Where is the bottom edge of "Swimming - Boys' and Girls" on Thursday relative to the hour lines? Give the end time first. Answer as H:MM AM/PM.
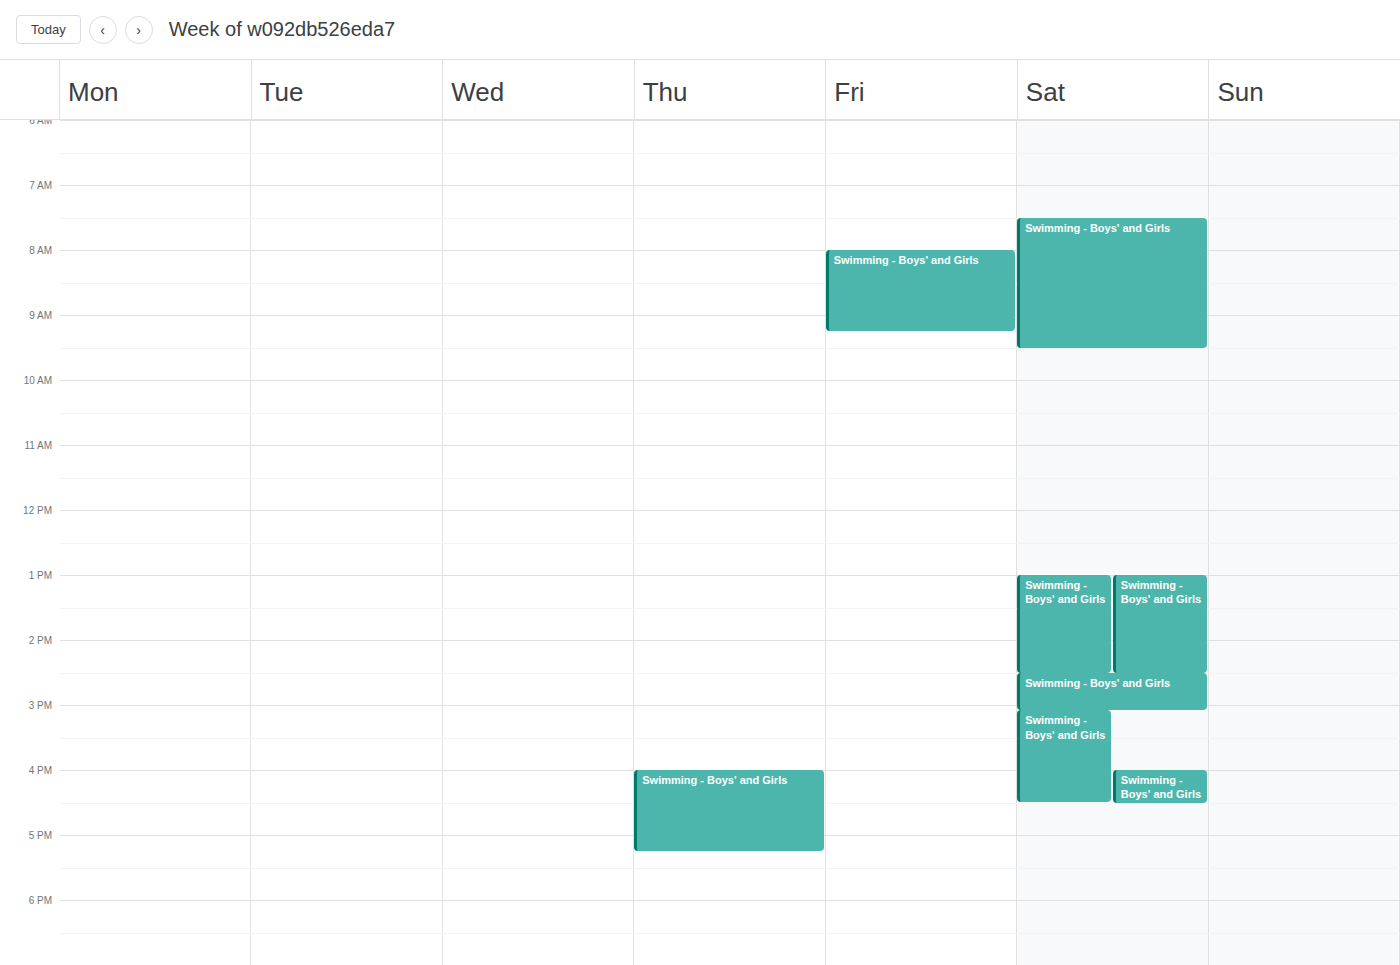
5:15 PM -- neither: a quarter of the way from the 5 PM line to the 6 PM line.